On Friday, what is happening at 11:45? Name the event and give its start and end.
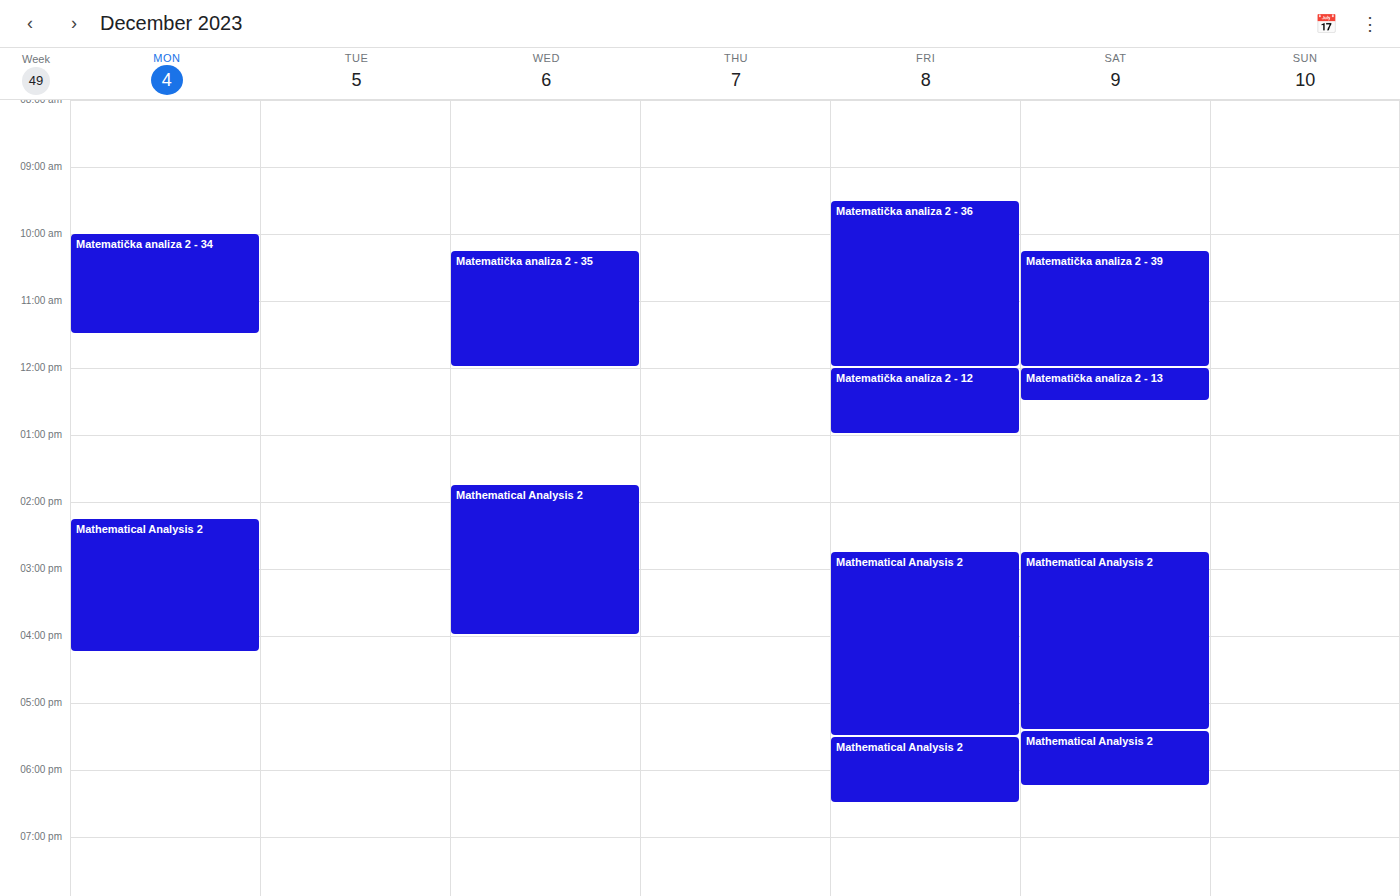
"Matematička analiza 2 - 36", 09:30 to 12:00